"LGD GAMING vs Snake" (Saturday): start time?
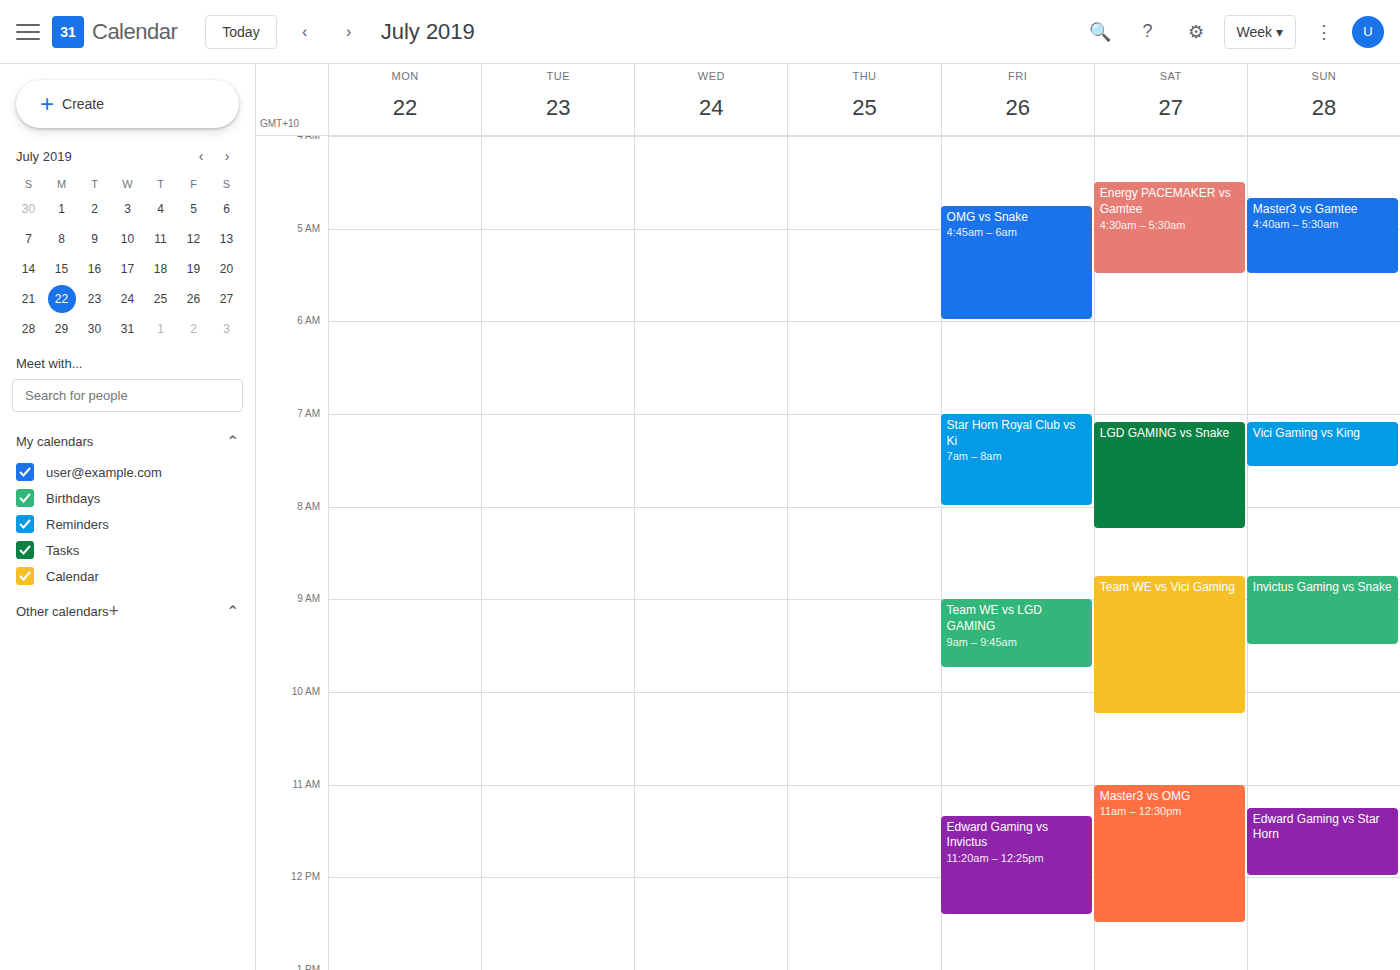
7:05 AM